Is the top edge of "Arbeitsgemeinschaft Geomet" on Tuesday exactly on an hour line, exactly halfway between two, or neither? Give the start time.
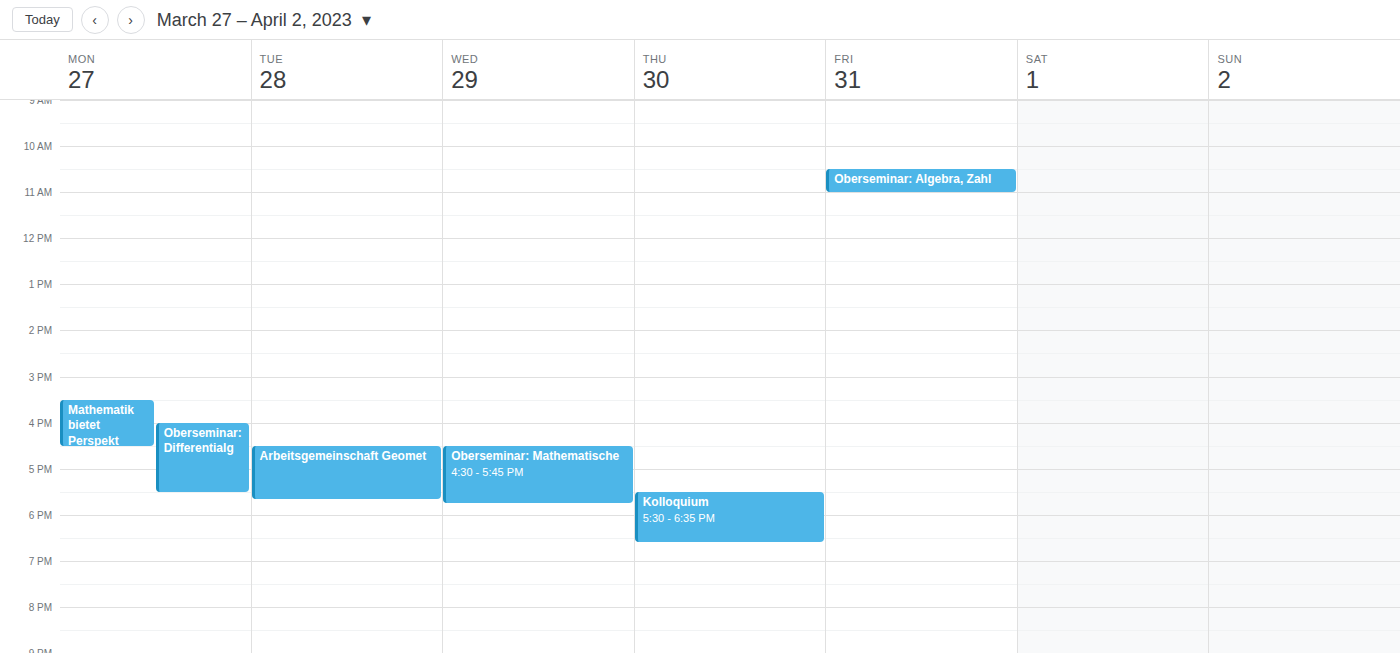
4:30 PM -- halfway between the 4 PM and 5 PM lines.